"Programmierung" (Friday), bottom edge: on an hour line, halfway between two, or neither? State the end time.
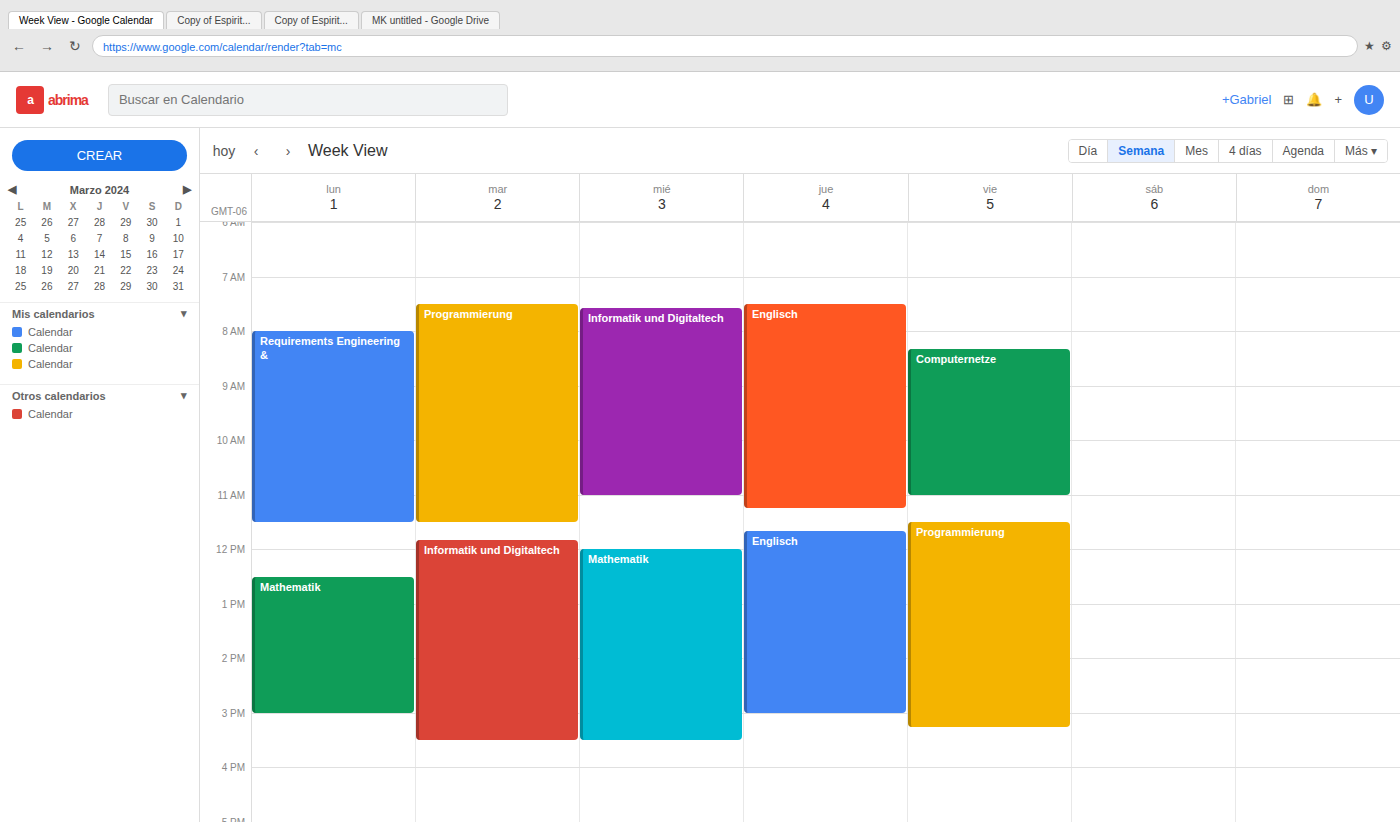
3:15 PM -- neither: a quarter of the way from the 3 PM line to the 4 PM line.